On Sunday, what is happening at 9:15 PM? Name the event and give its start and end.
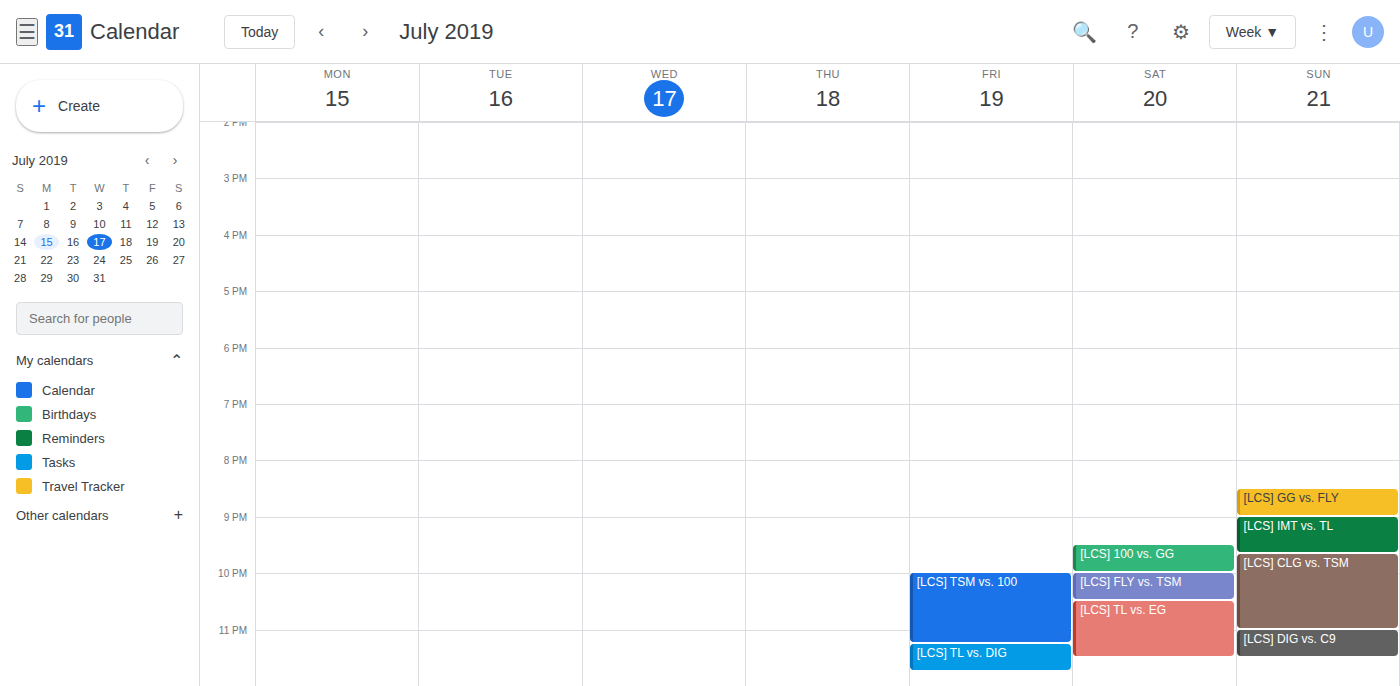
"[LCS] IMT vs. TL", 9:00 PM to 9:40 PM